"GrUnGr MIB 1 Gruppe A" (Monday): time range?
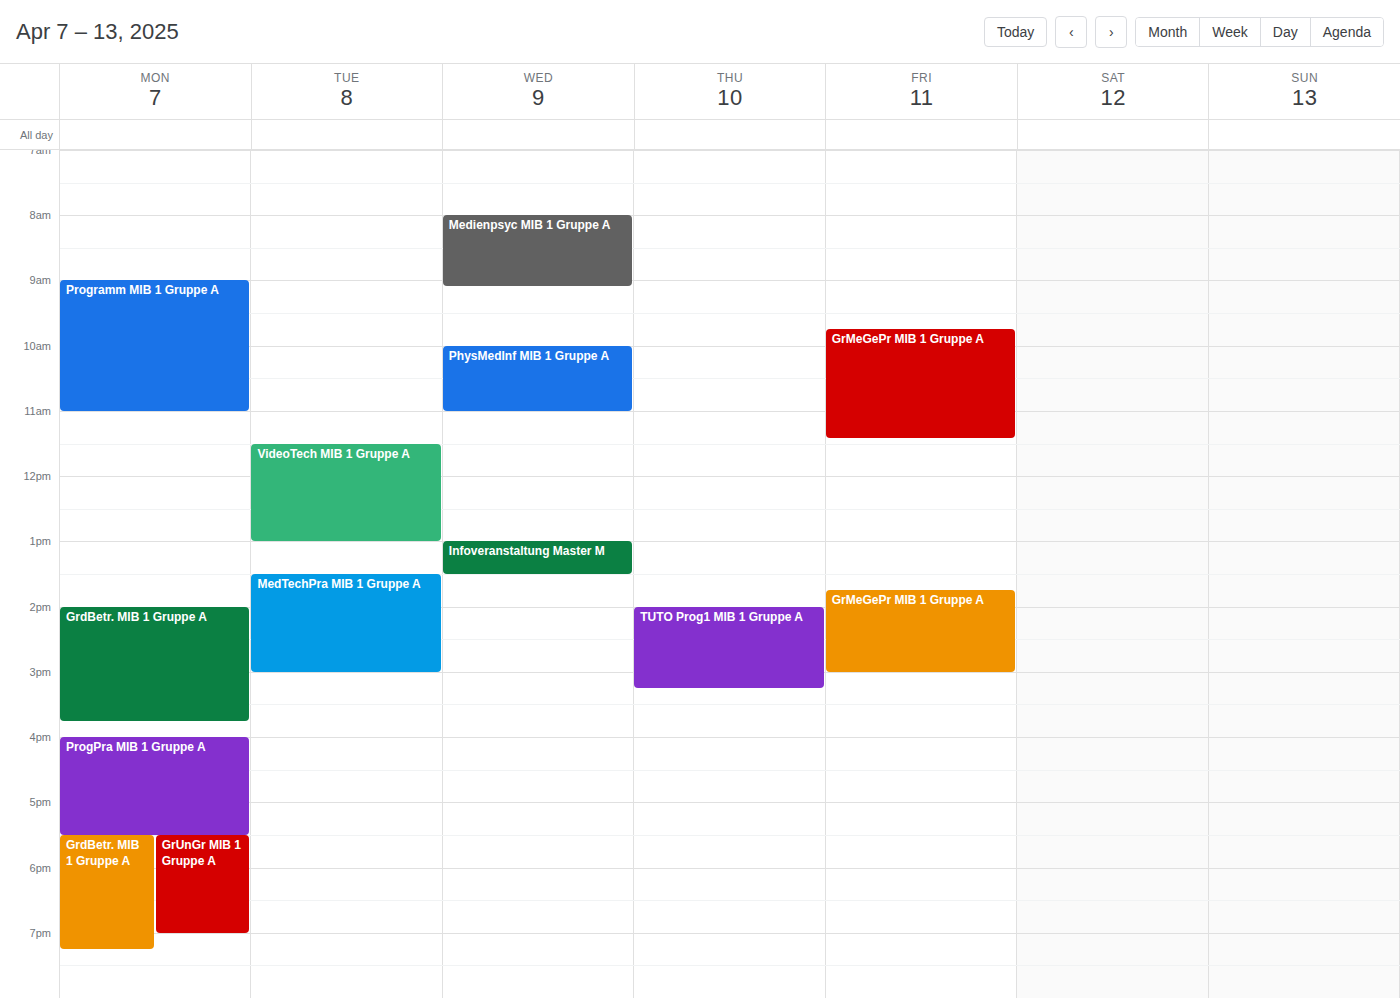
5:30 PM to 7:00 PM